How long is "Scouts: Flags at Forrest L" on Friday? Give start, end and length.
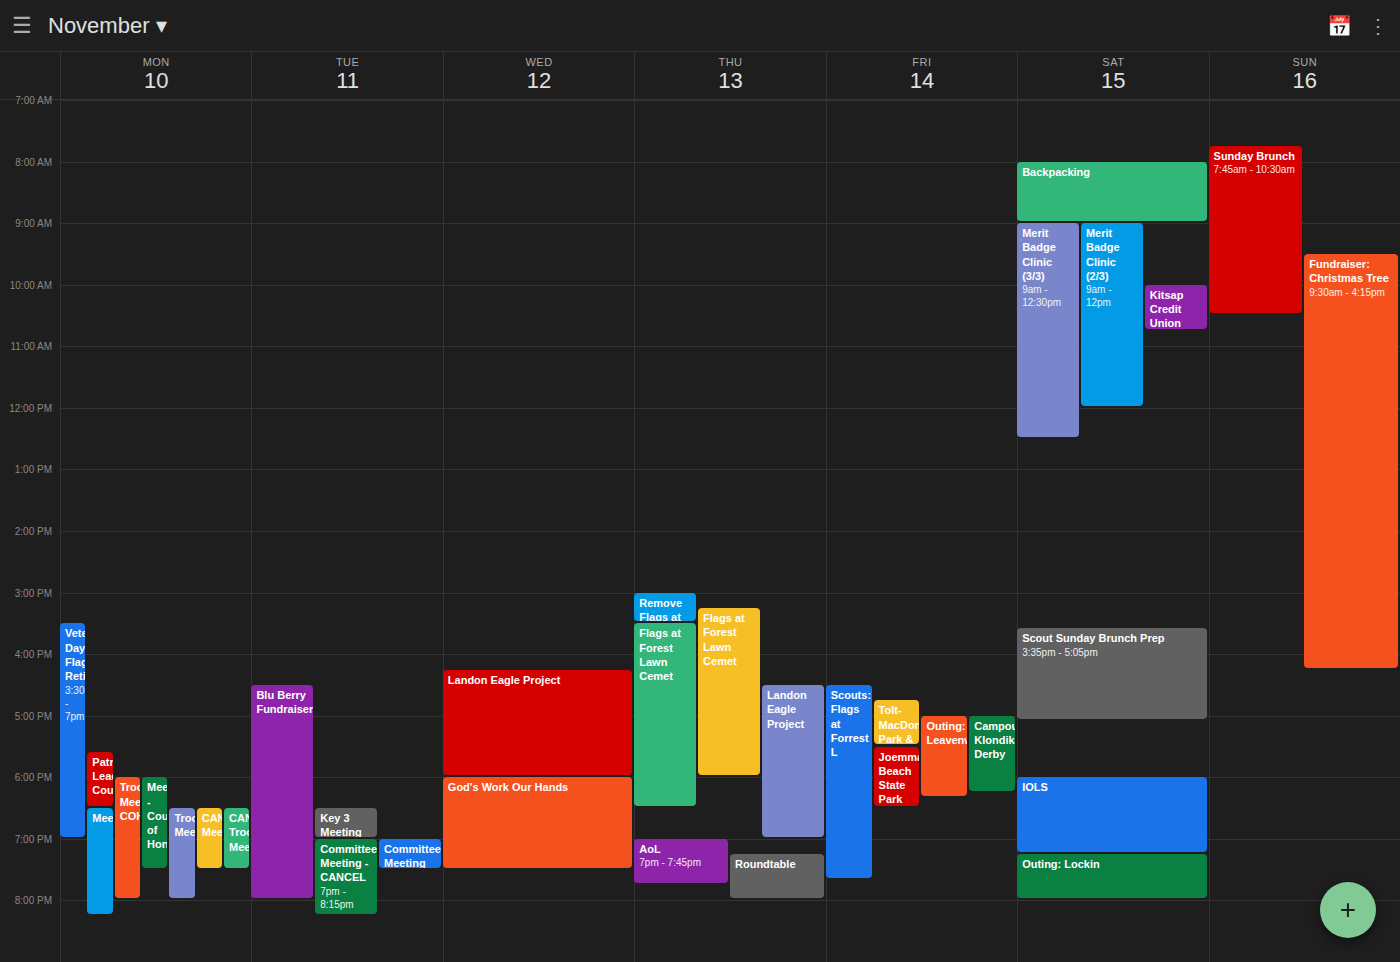
4:30 PM to 7:40 PM, 3 hours 10 minutes